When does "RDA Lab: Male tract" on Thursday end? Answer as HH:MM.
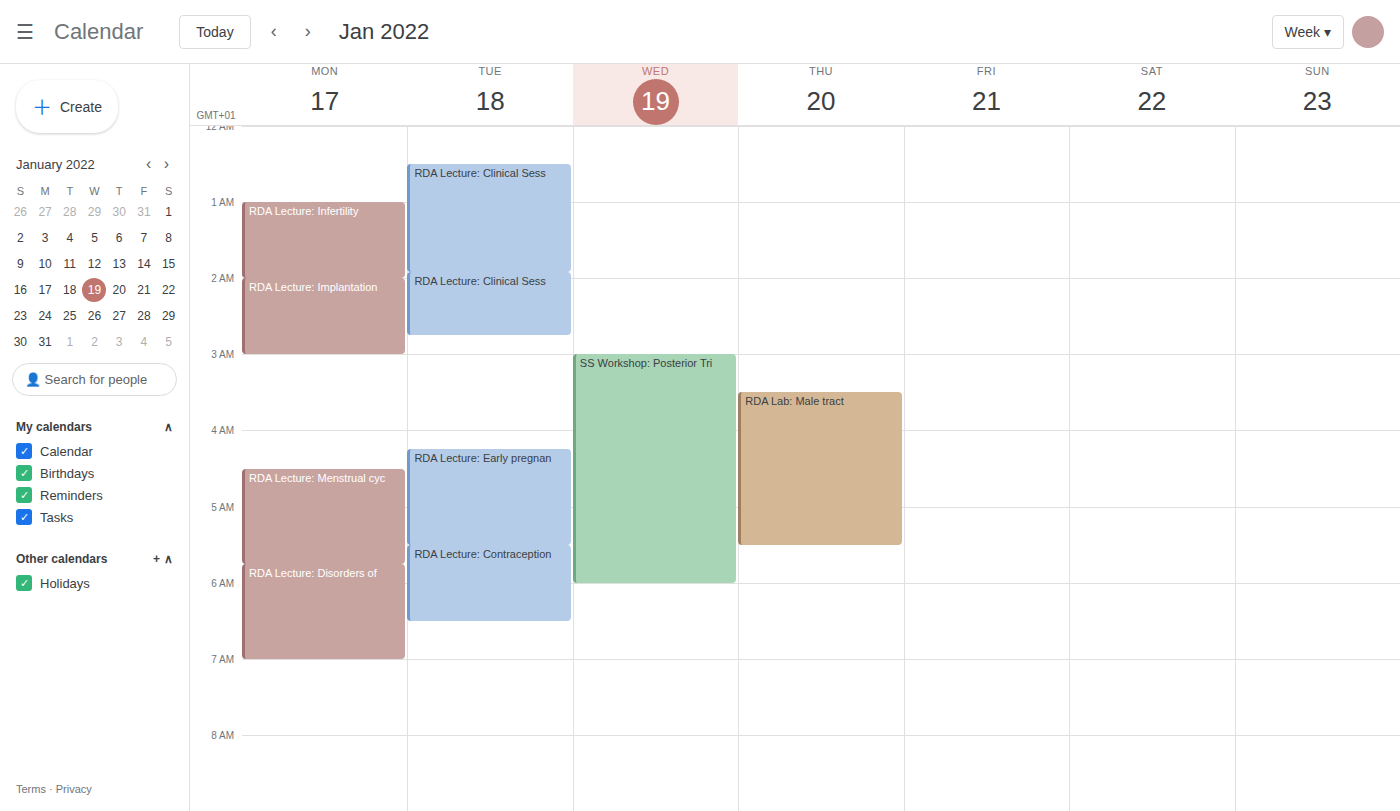
05:30